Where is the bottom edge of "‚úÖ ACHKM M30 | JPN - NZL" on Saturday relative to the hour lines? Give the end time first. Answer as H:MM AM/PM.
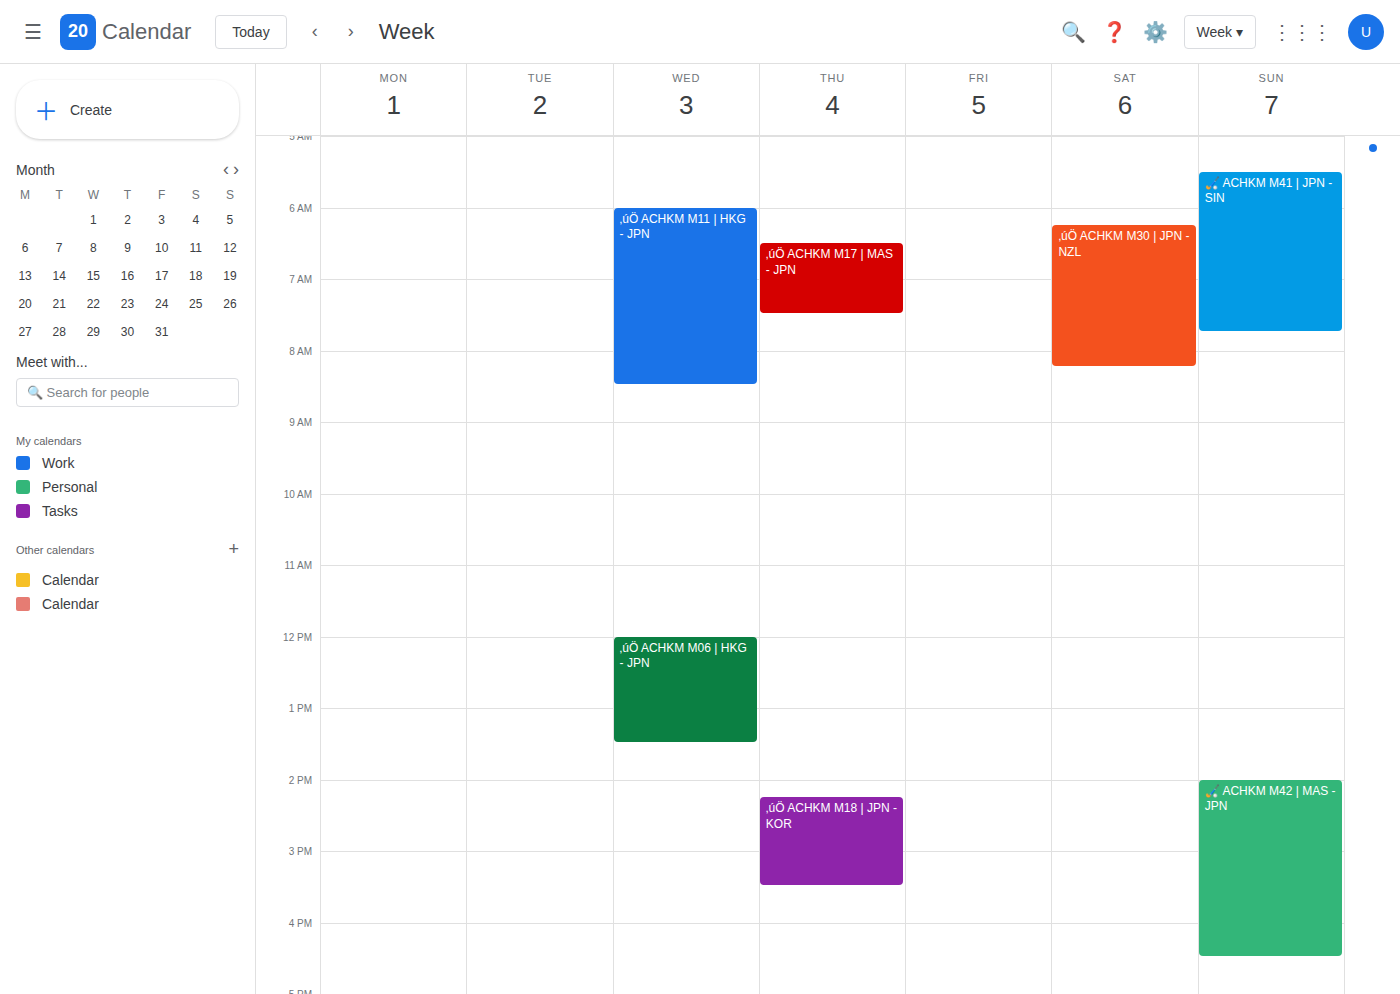
8:15 AM -- neither: a quarter of the way from the 8 AM line to the 9 AM line.